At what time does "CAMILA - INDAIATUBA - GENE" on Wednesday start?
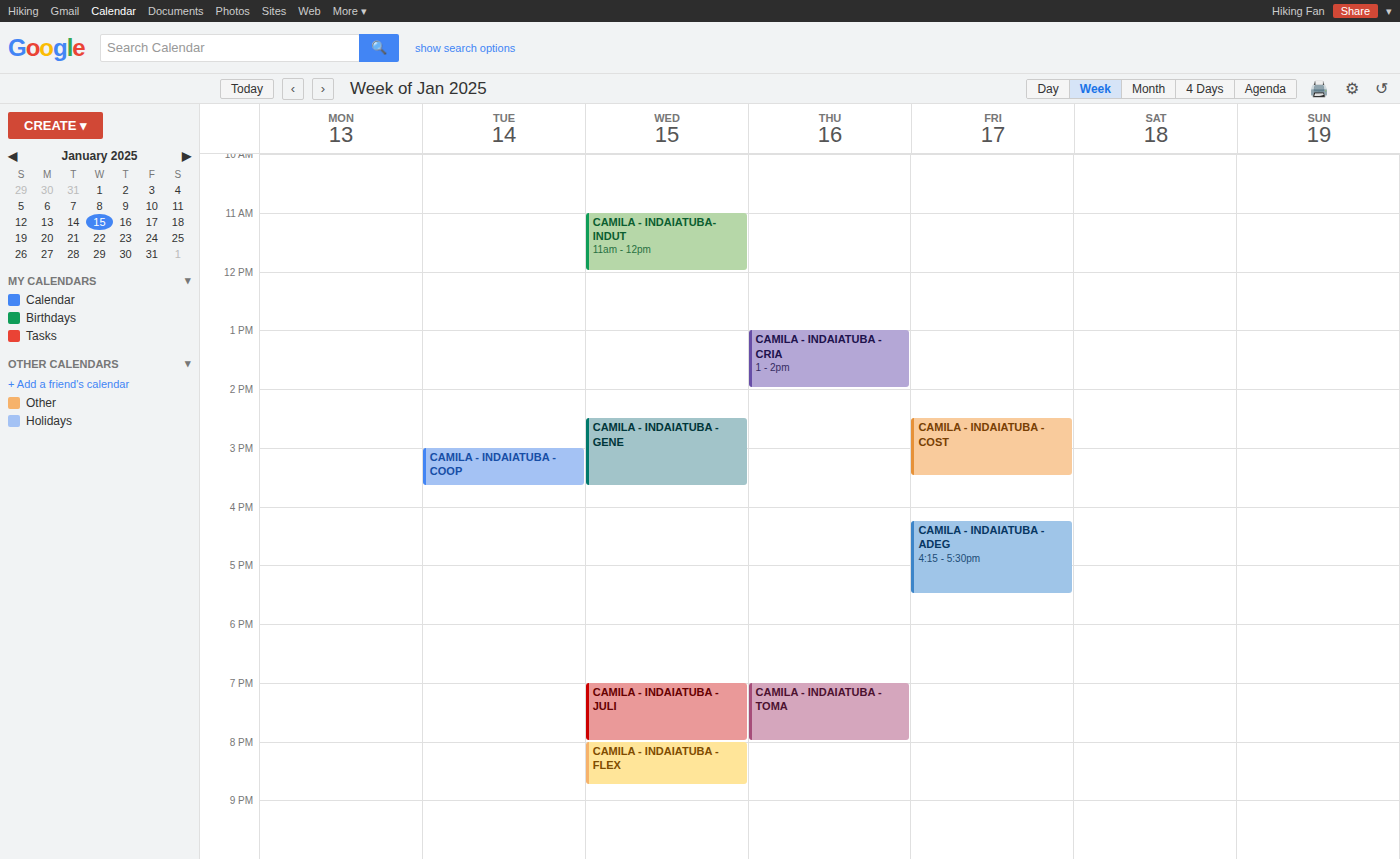
2:30 PM